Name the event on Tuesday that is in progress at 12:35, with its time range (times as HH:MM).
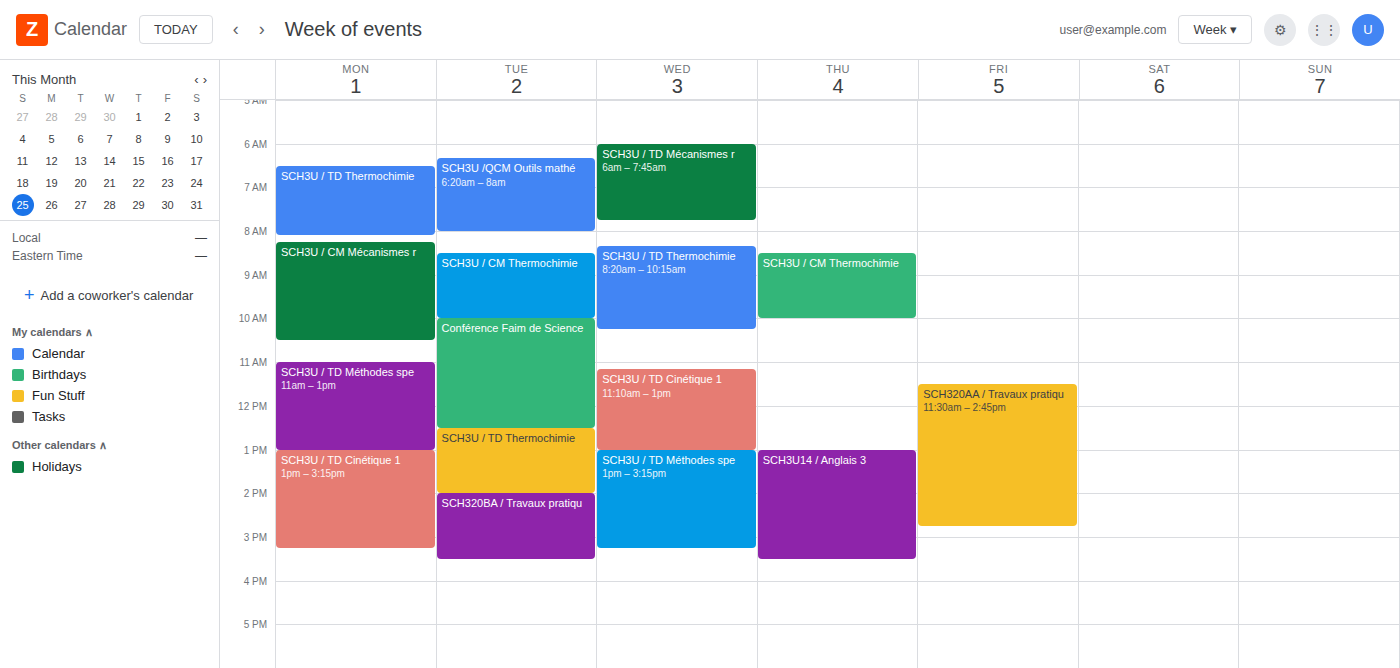
"SCH3U / TD Thermochimie", 12:30 to 14:00